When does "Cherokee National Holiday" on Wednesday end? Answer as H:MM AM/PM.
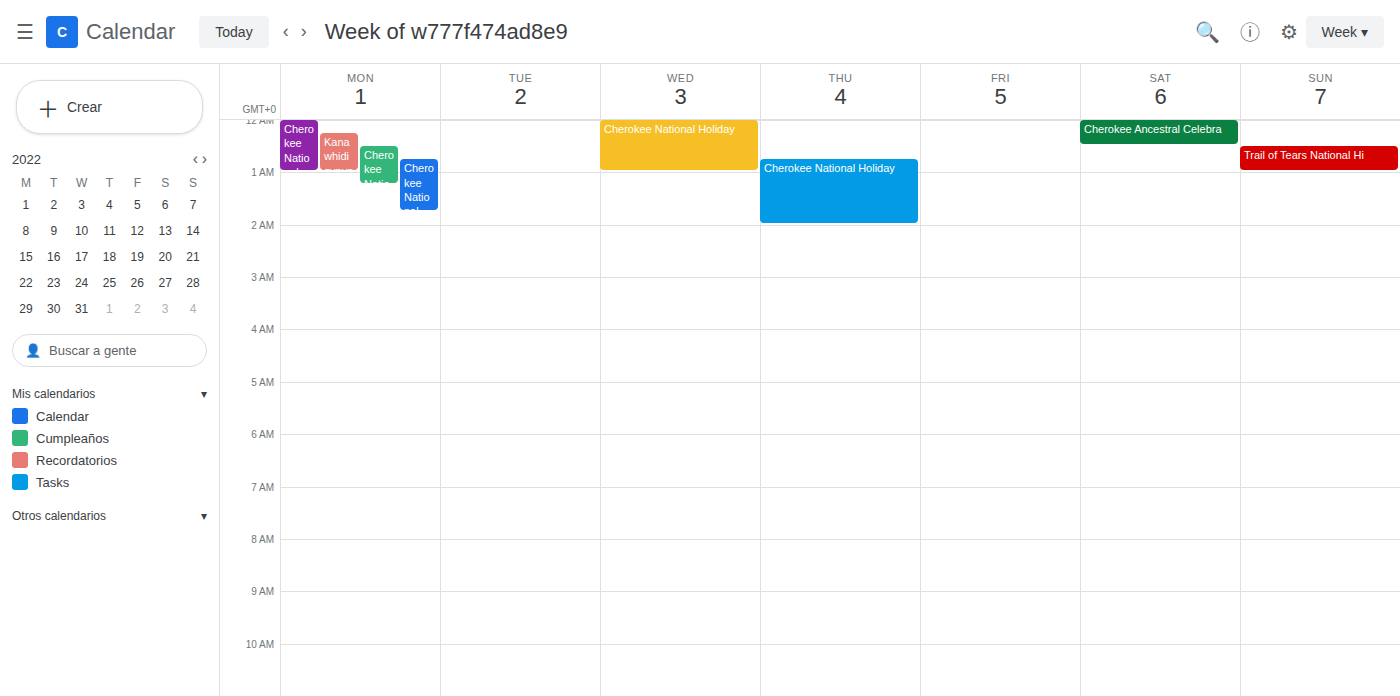
1:00 AM